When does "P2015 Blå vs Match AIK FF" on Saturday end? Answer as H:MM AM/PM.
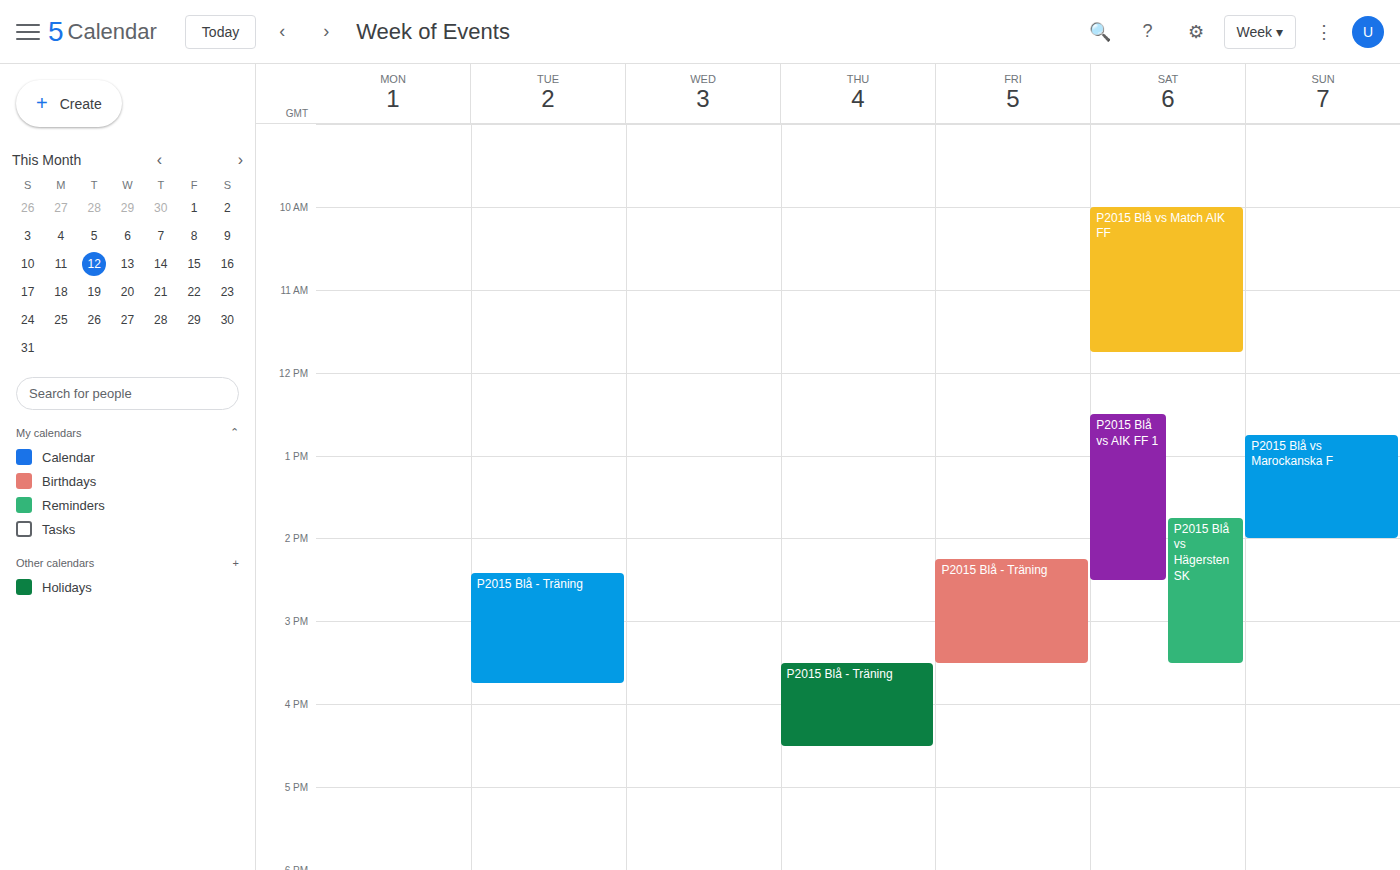
11:45 AM